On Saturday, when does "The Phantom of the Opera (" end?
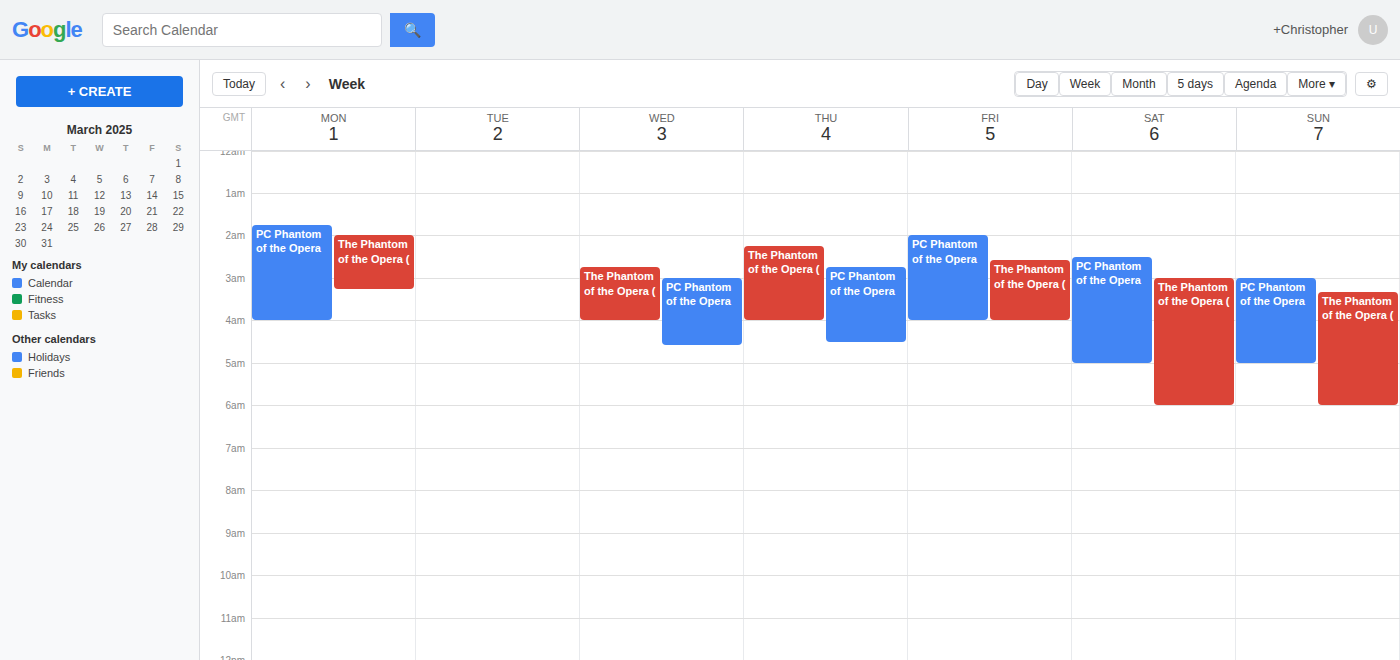
6:00 AM